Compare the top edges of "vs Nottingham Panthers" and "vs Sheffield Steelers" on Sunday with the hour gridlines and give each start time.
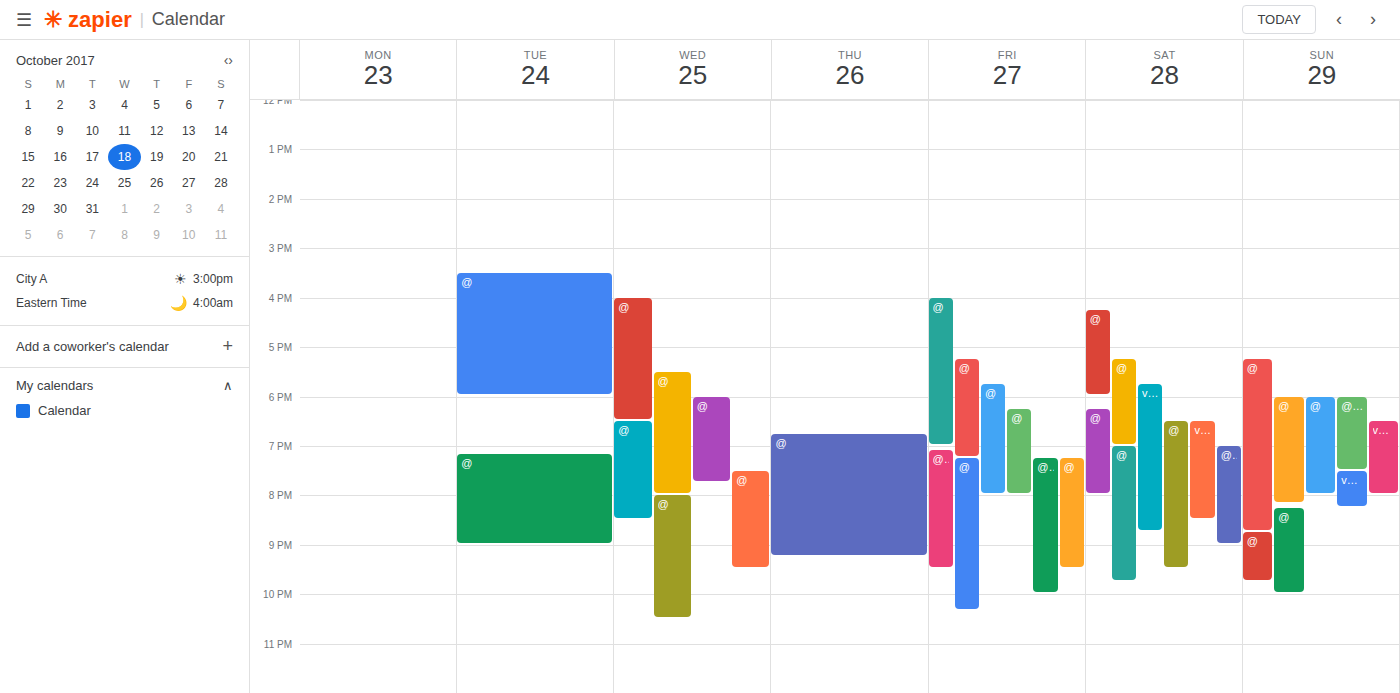
"vs Nottingham Panthers": 6:30 PM, halfway between the 6 PM and 7 PM lines. "vs Sheffield Steelers": 7:30 PM, halfway between the 7 PM and 8 PM lines.